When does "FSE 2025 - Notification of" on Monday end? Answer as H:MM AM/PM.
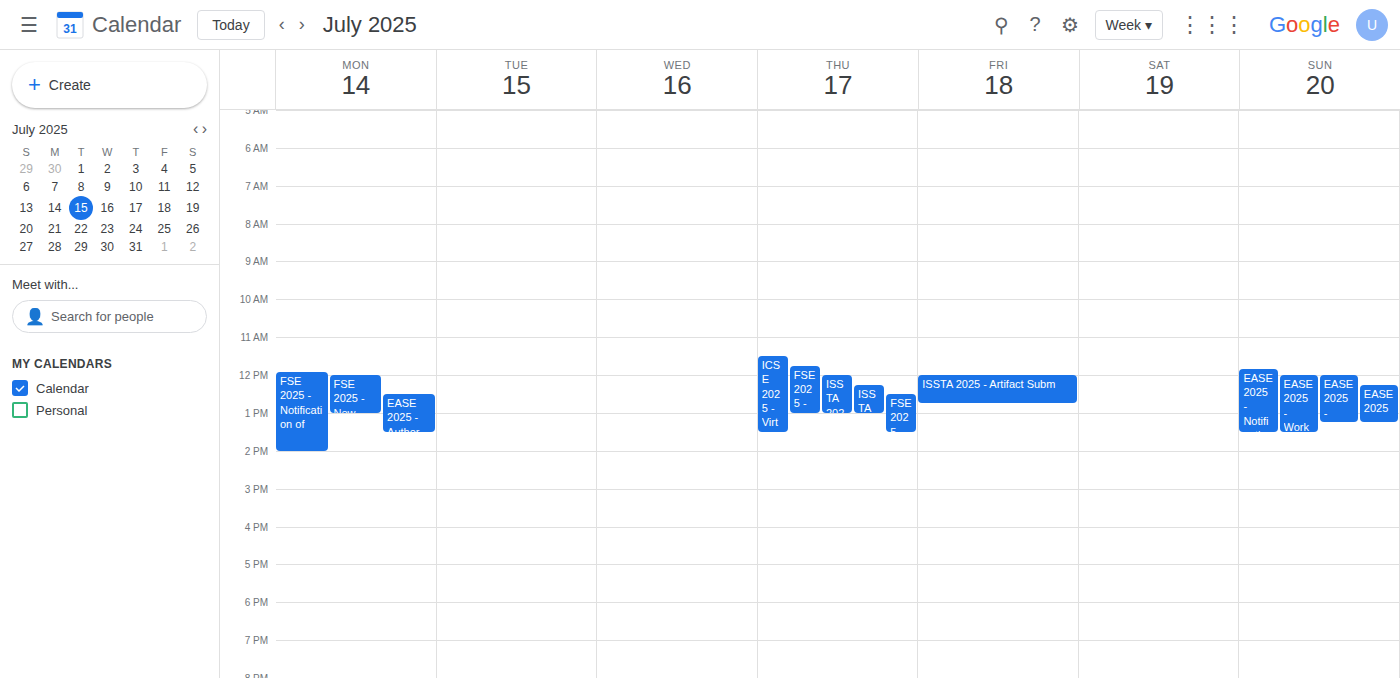
2:00 PM